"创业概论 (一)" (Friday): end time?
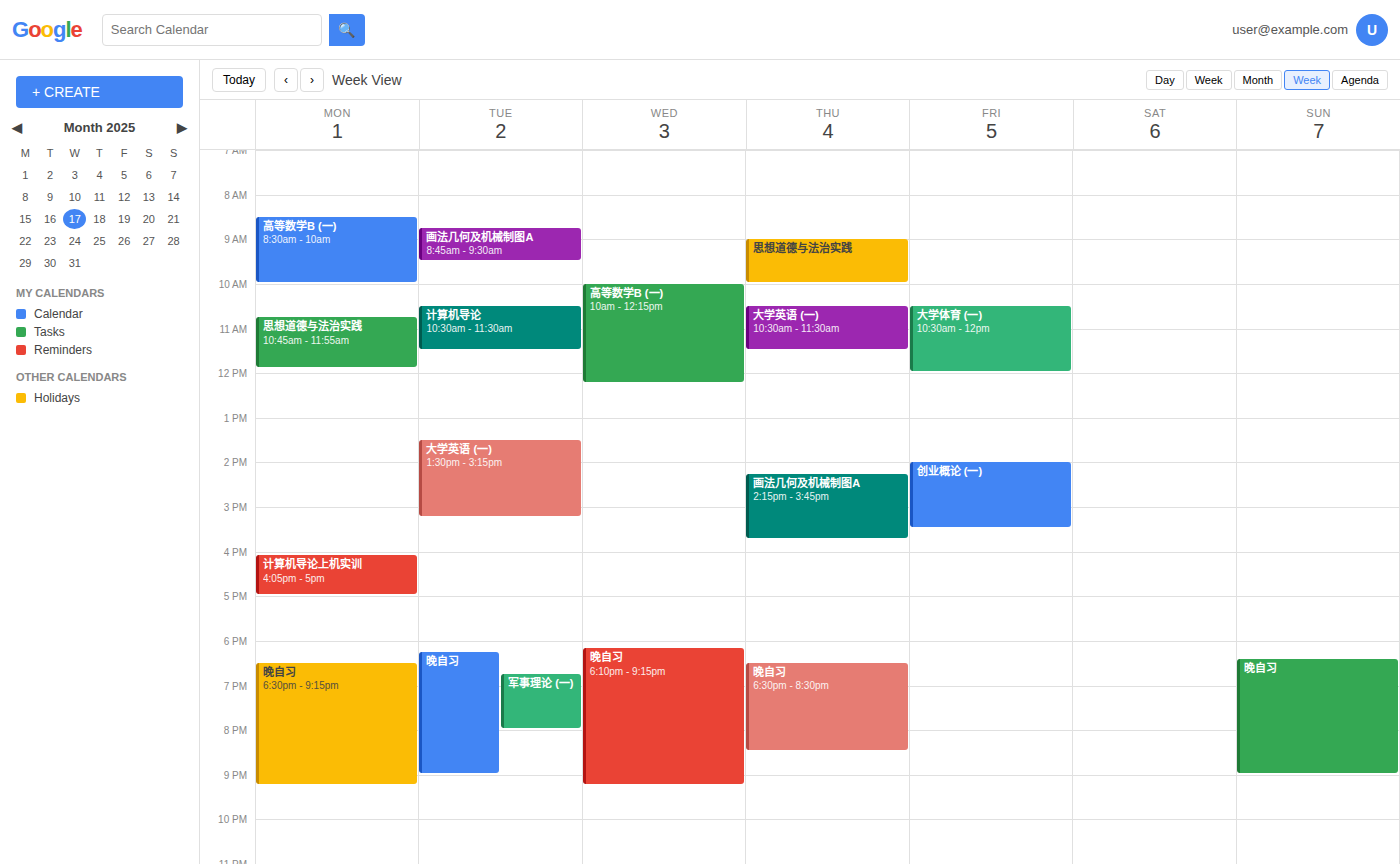
3:30 PM